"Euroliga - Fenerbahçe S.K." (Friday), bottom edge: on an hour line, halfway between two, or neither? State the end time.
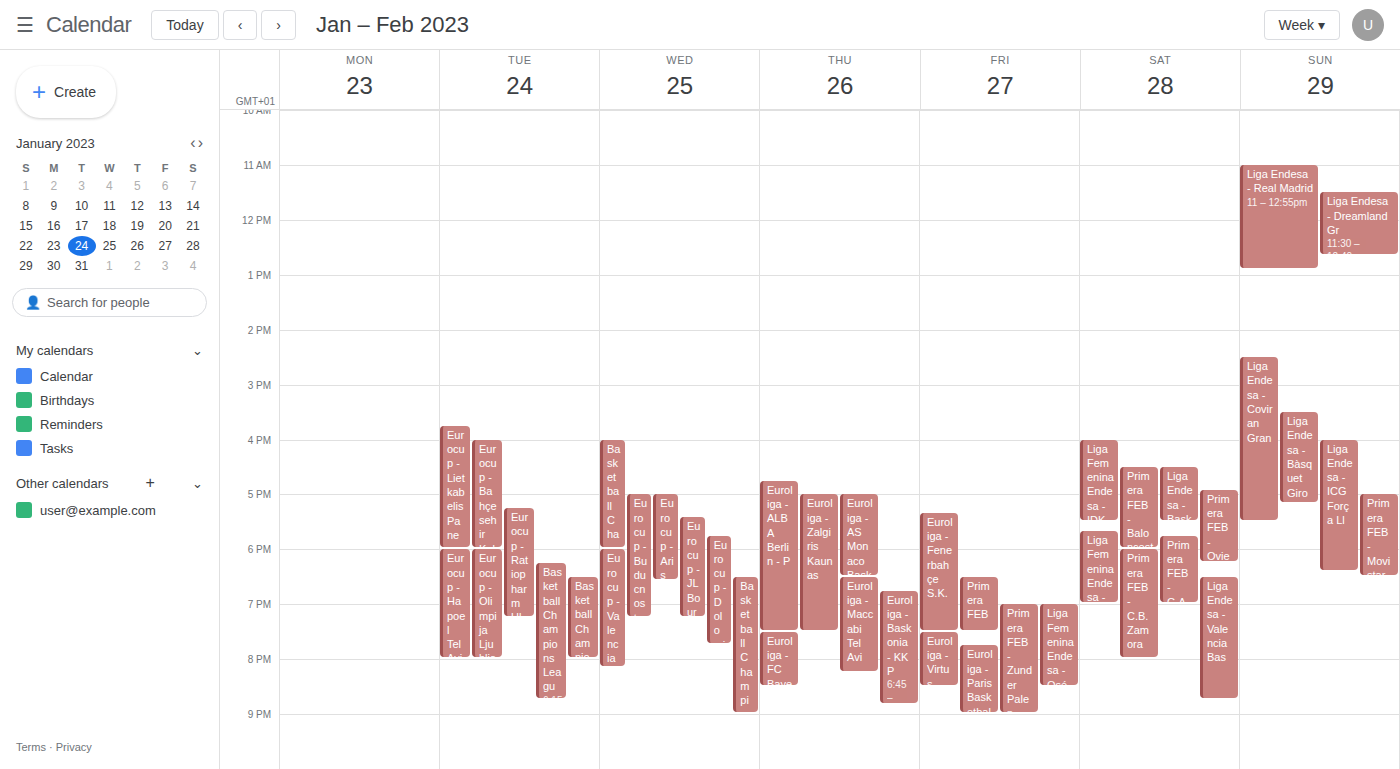
7:30 PM -- halfway between the 7 PM and 8 PM lines.